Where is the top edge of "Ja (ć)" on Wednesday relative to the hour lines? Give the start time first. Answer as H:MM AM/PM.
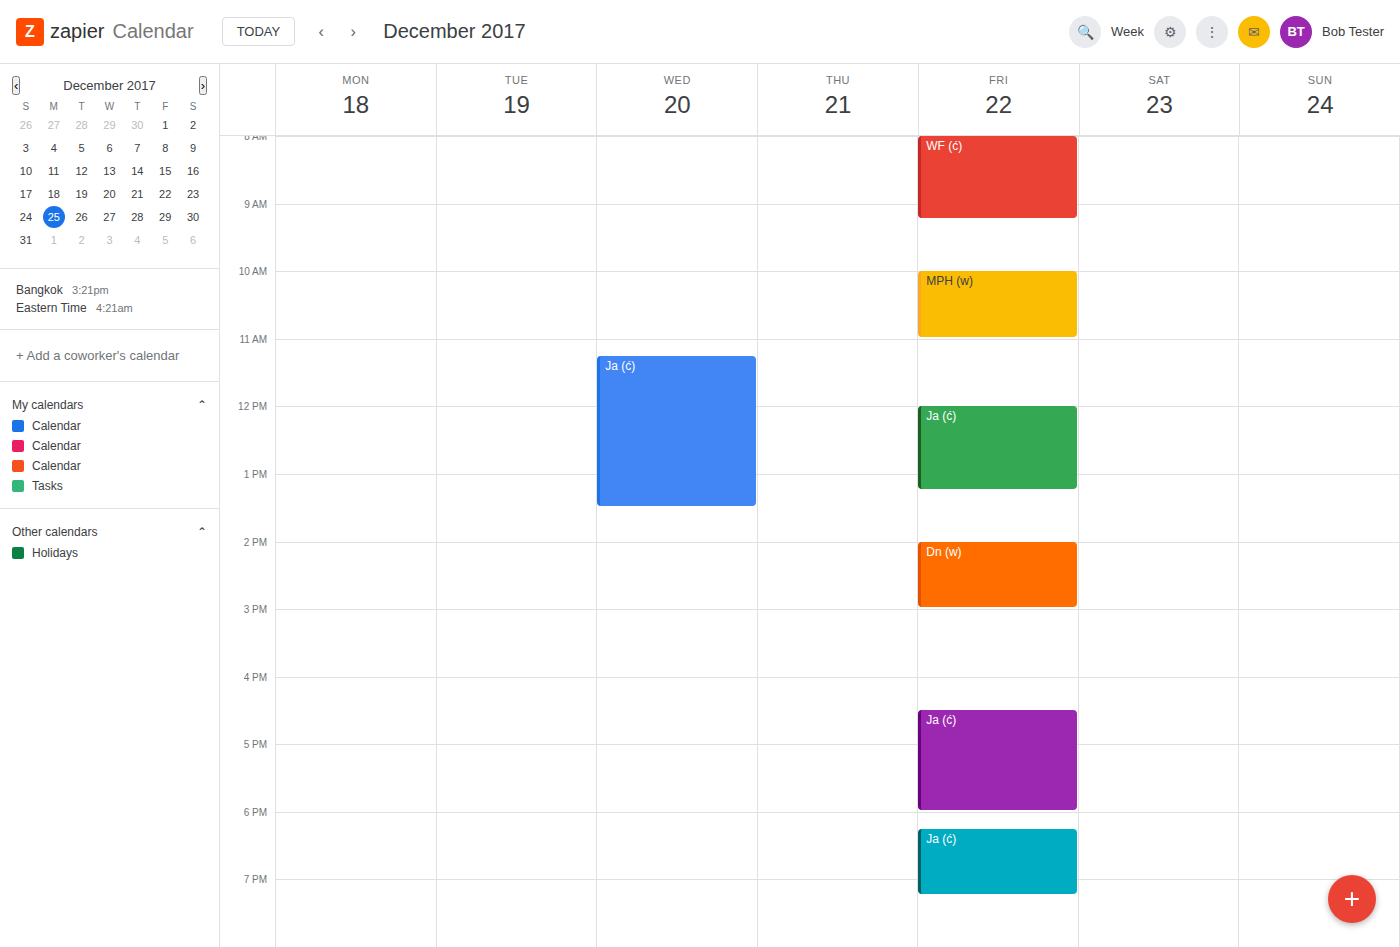
11:15 AM -- neither: a quarter of the way from the 11 AM line to the 12 PM line.